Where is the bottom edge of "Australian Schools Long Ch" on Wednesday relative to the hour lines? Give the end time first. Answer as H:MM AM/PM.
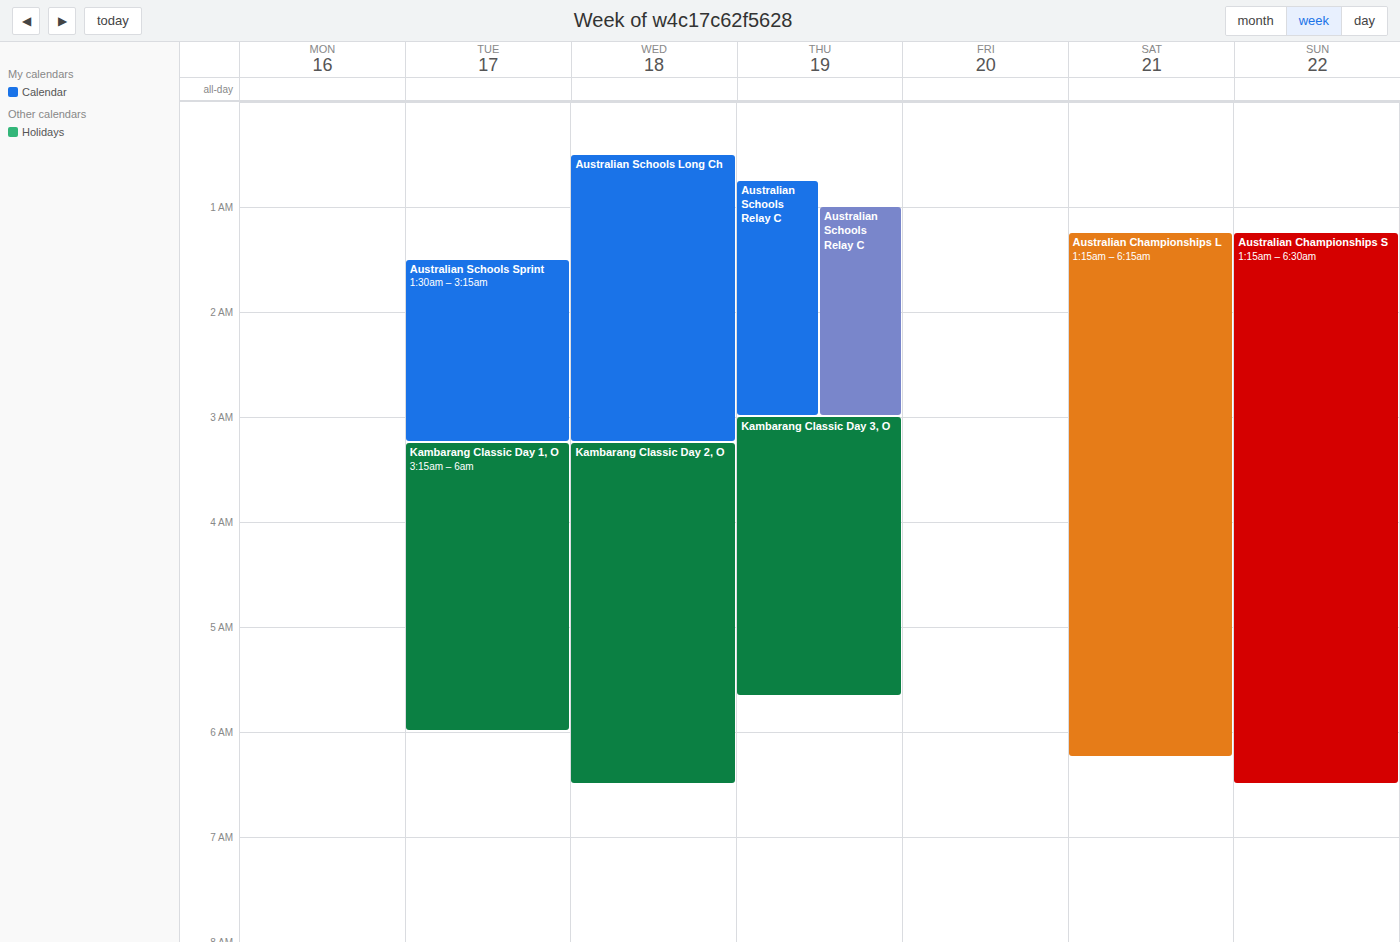
3:15 AM -- neither: a quarter of the way from the 3 AM line to the 4 AM line.